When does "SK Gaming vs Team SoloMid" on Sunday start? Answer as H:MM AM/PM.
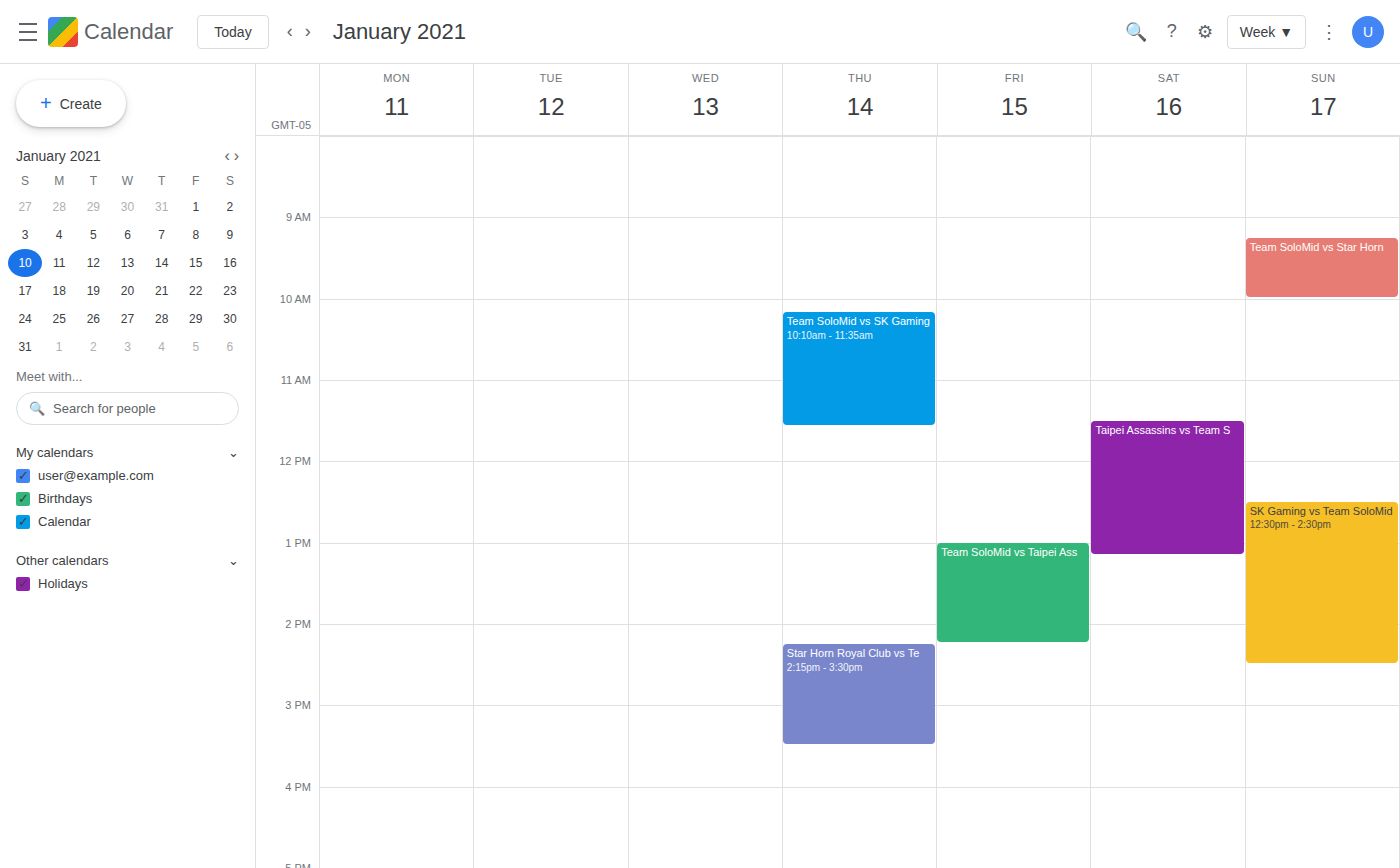
12:30 PM